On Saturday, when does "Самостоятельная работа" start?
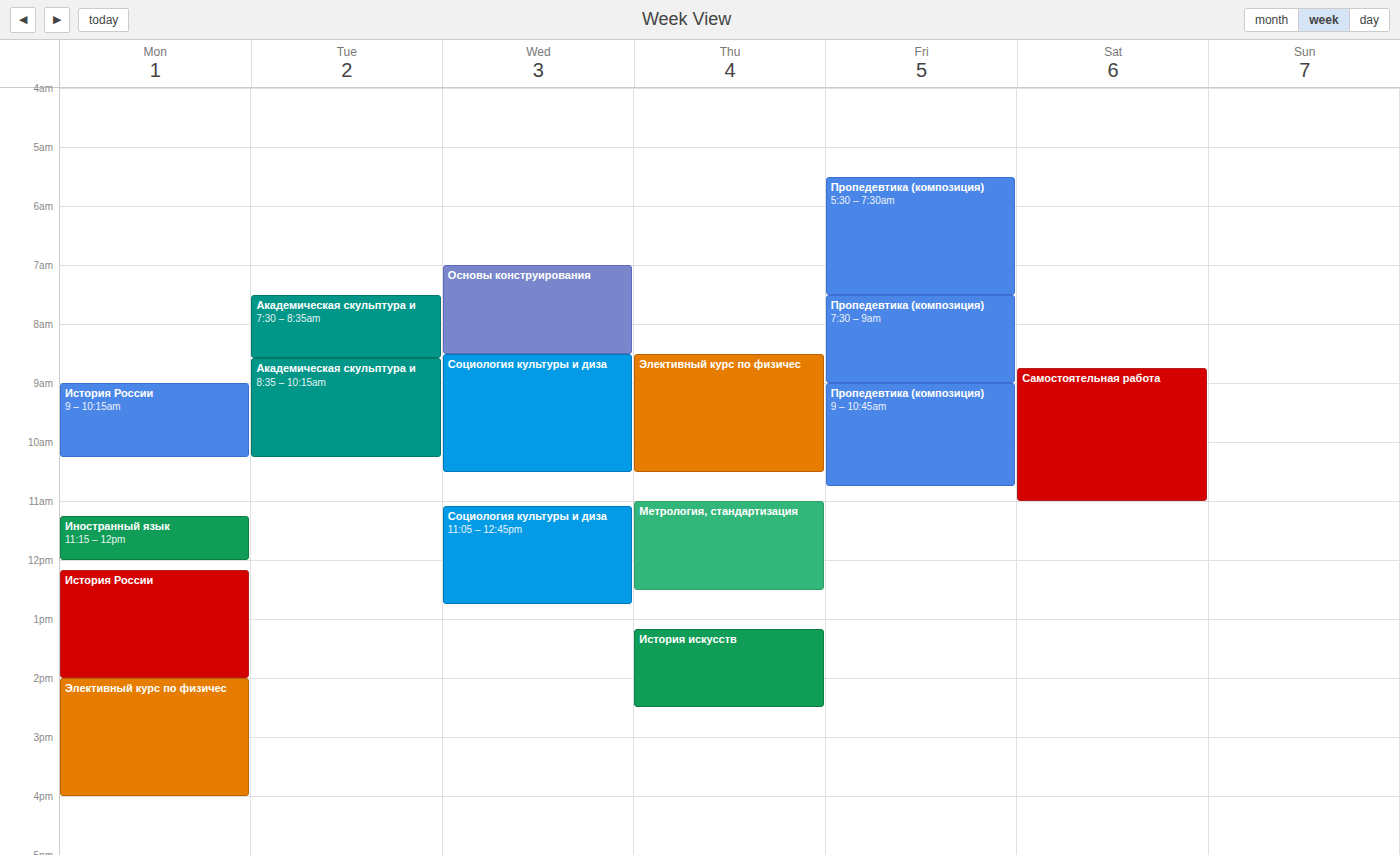
8:45 AM